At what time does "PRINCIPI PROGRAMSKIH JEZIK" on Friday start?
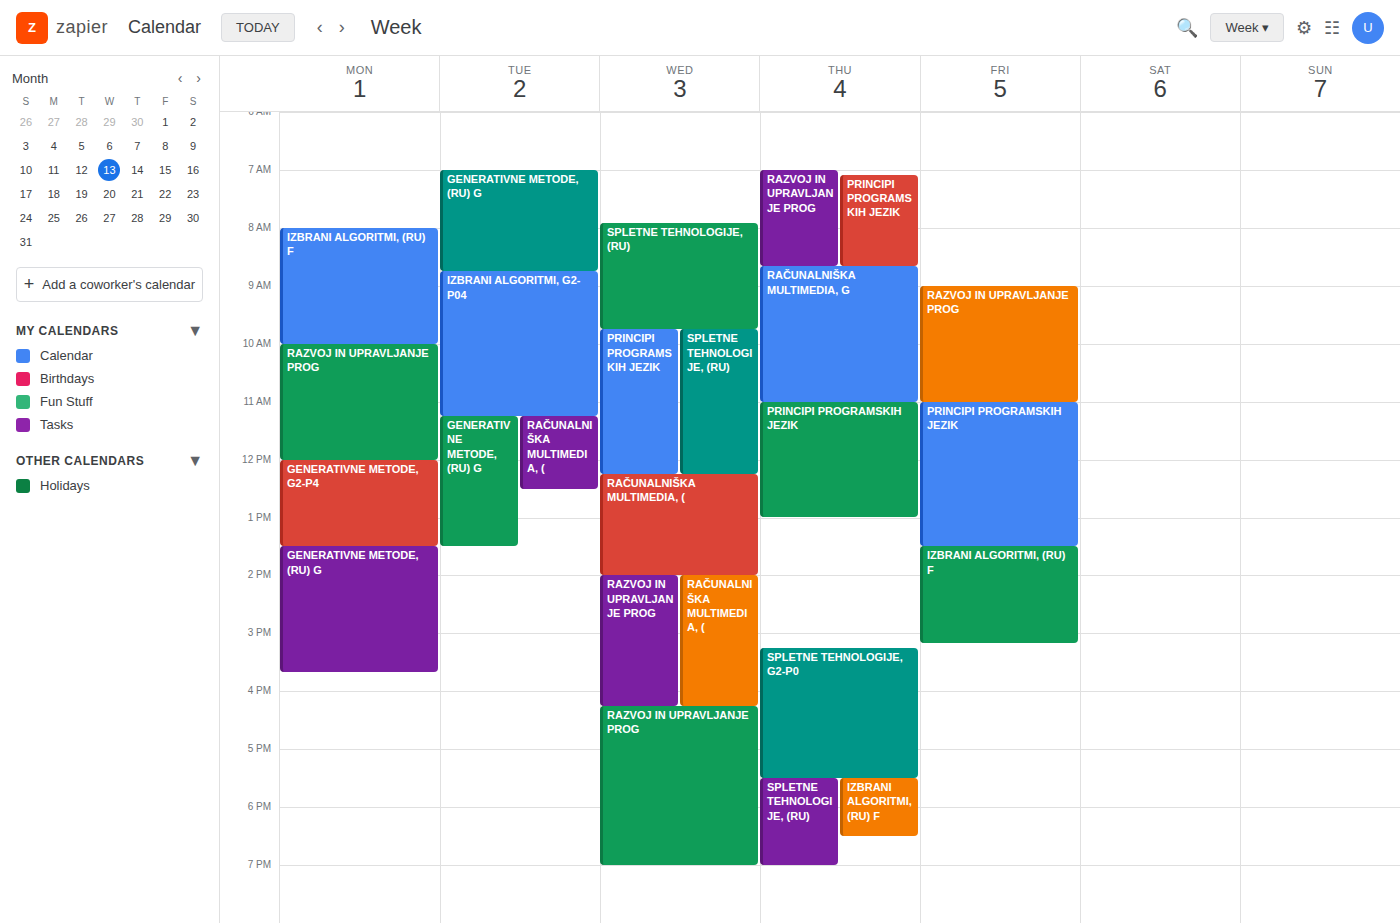
11:00 AM